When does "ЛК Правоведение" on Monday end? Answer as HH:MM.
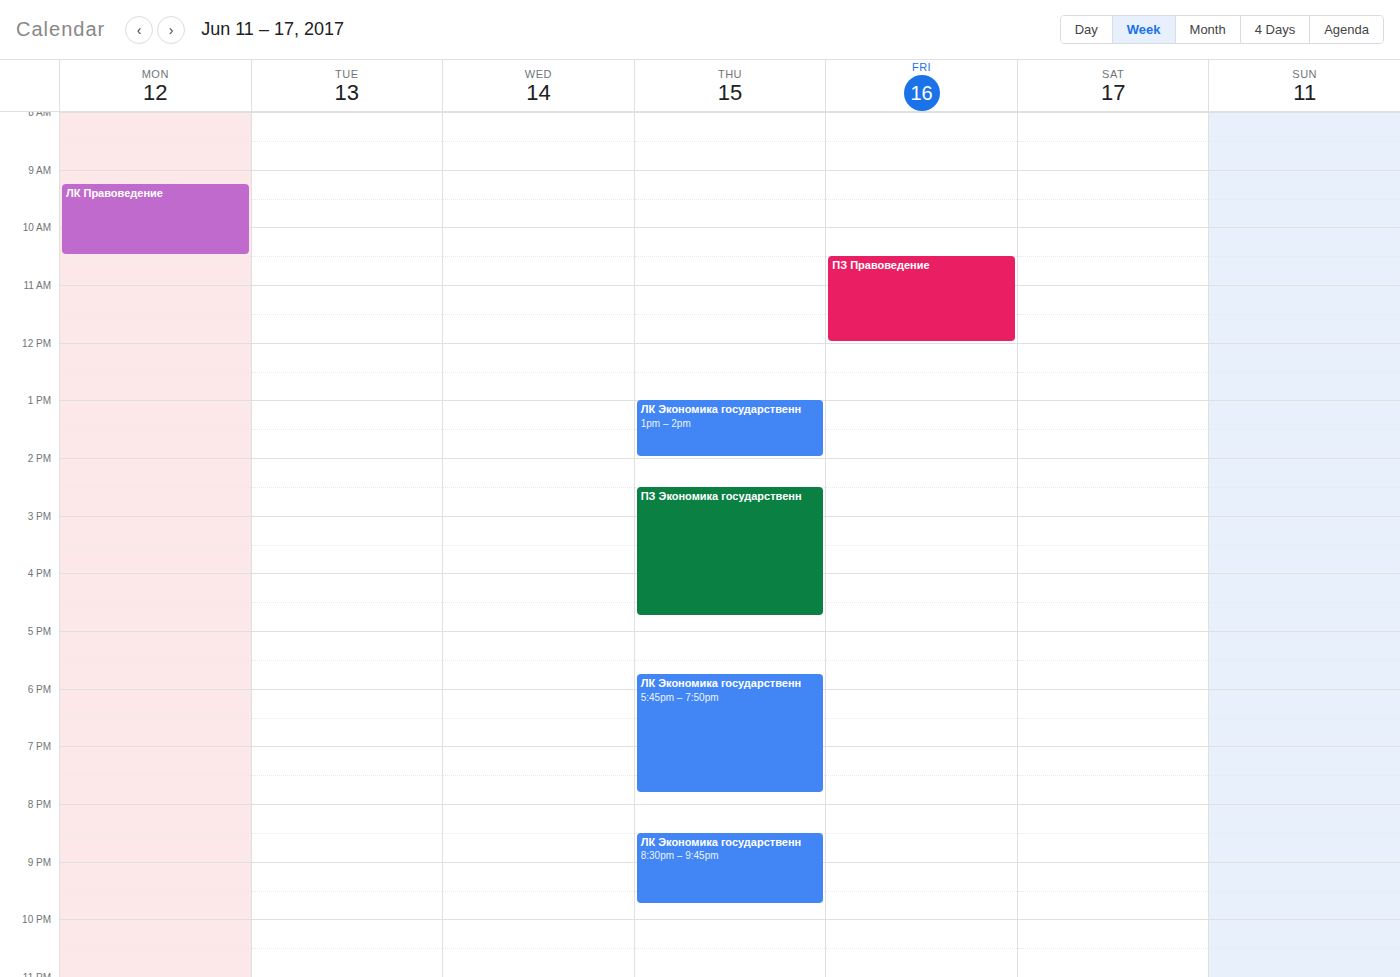
10:30